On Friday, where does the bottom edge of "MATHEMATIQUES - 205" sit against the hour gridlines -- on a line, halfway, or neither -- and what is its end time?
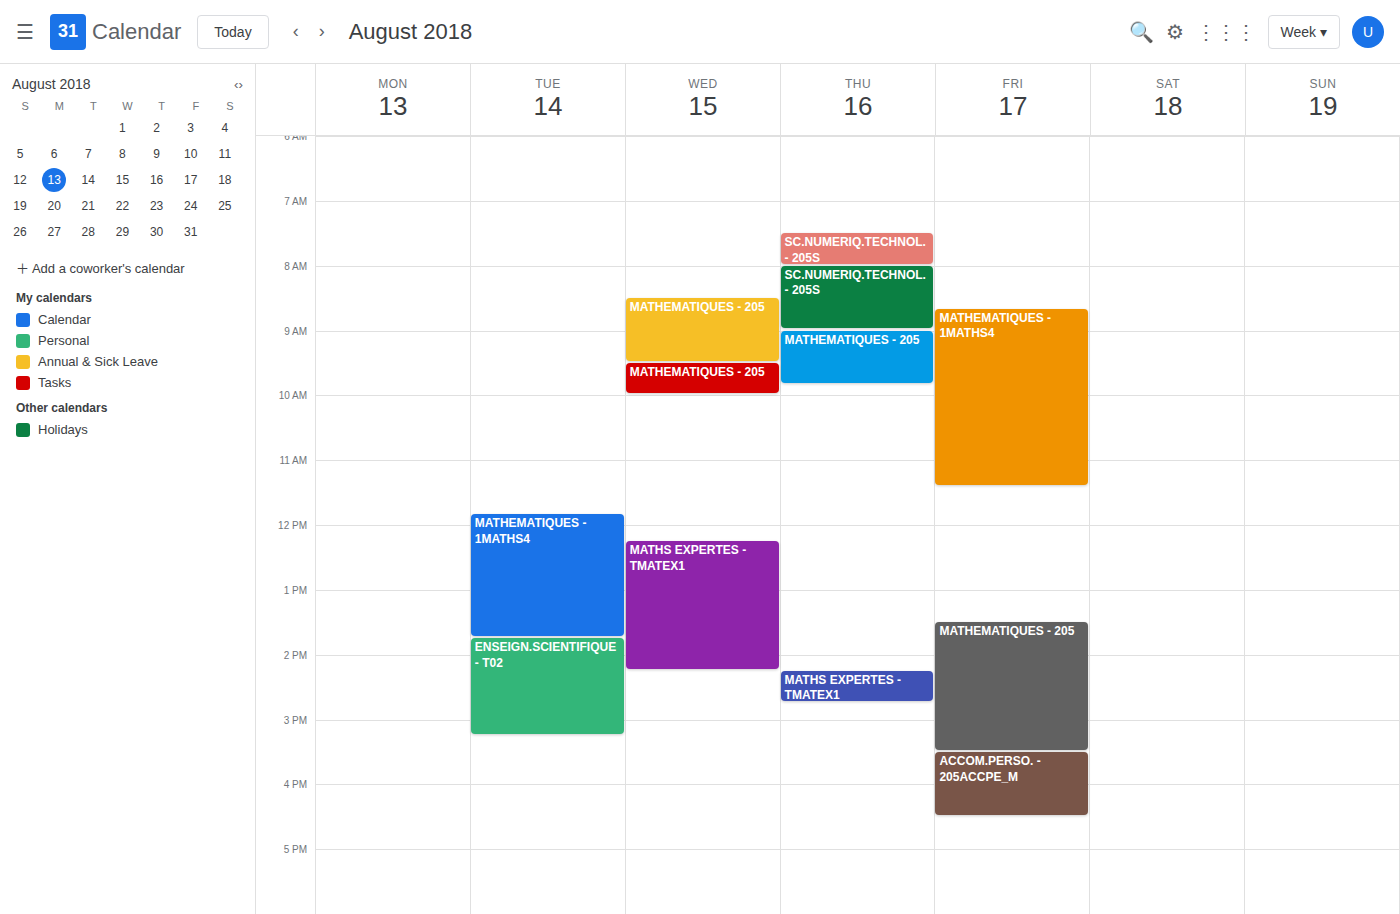
3:30 PM -- halfway between the 3 PM and 4 PM lines.